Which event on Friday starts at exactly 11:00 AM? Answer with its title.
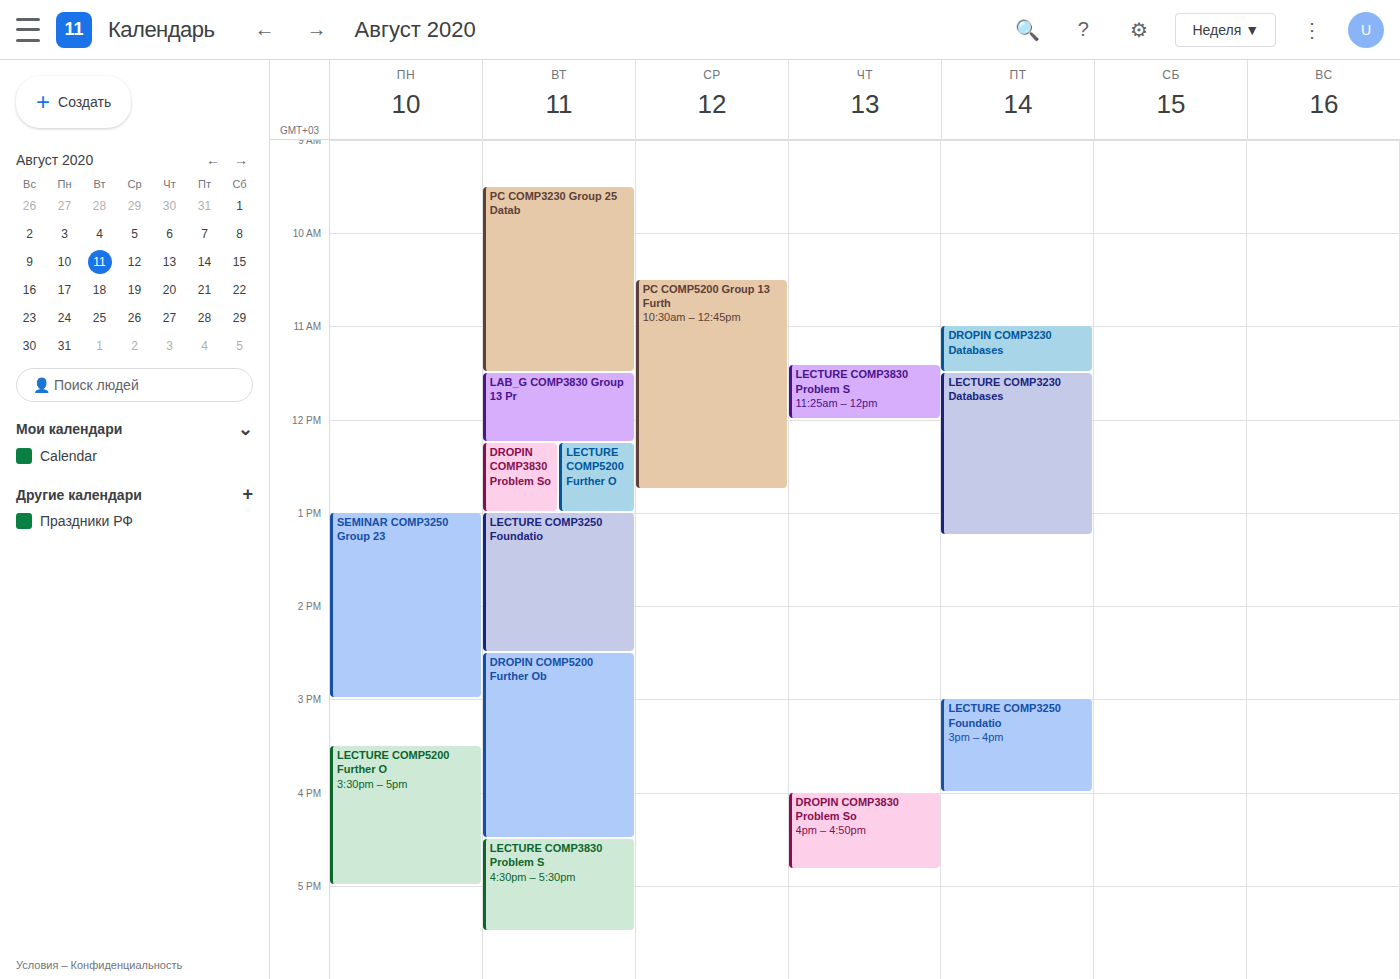
"DROPIN COMP3230 Databases"